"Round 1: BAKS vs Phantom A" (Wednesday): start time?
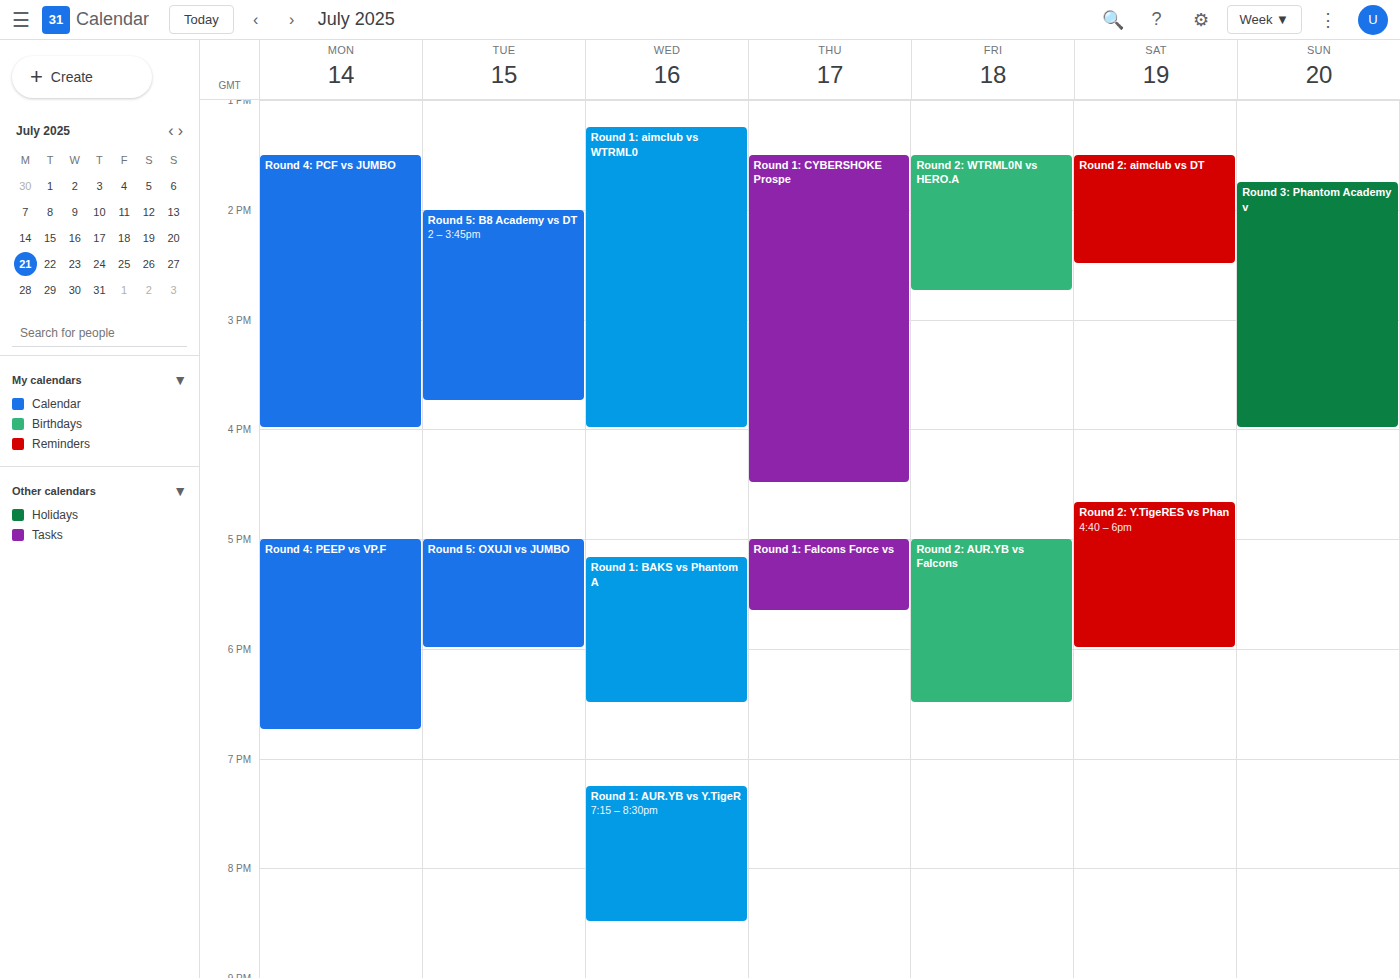
5:10 PM